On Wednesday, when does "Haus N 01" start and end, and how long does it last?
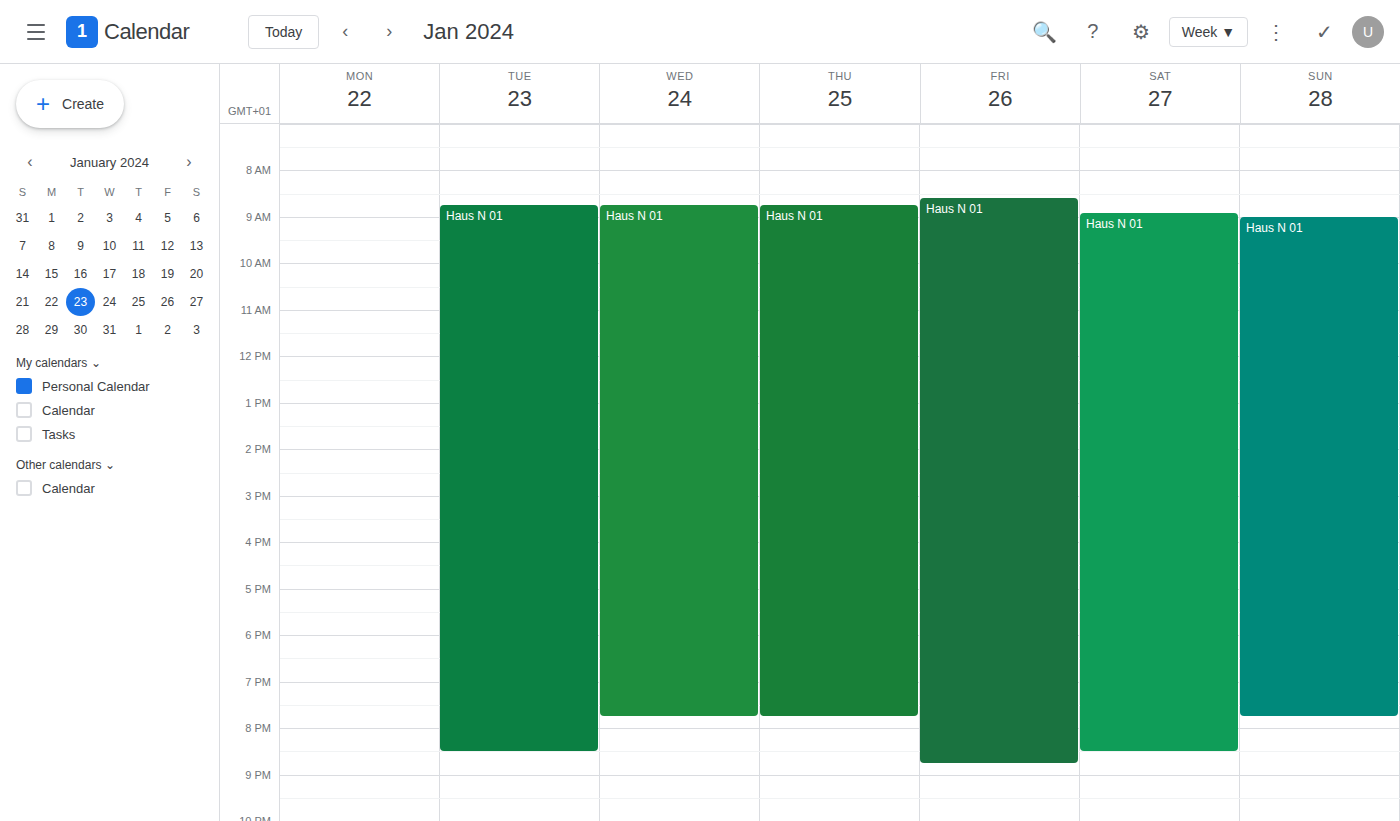
08:45 to 19:45, 11 hours